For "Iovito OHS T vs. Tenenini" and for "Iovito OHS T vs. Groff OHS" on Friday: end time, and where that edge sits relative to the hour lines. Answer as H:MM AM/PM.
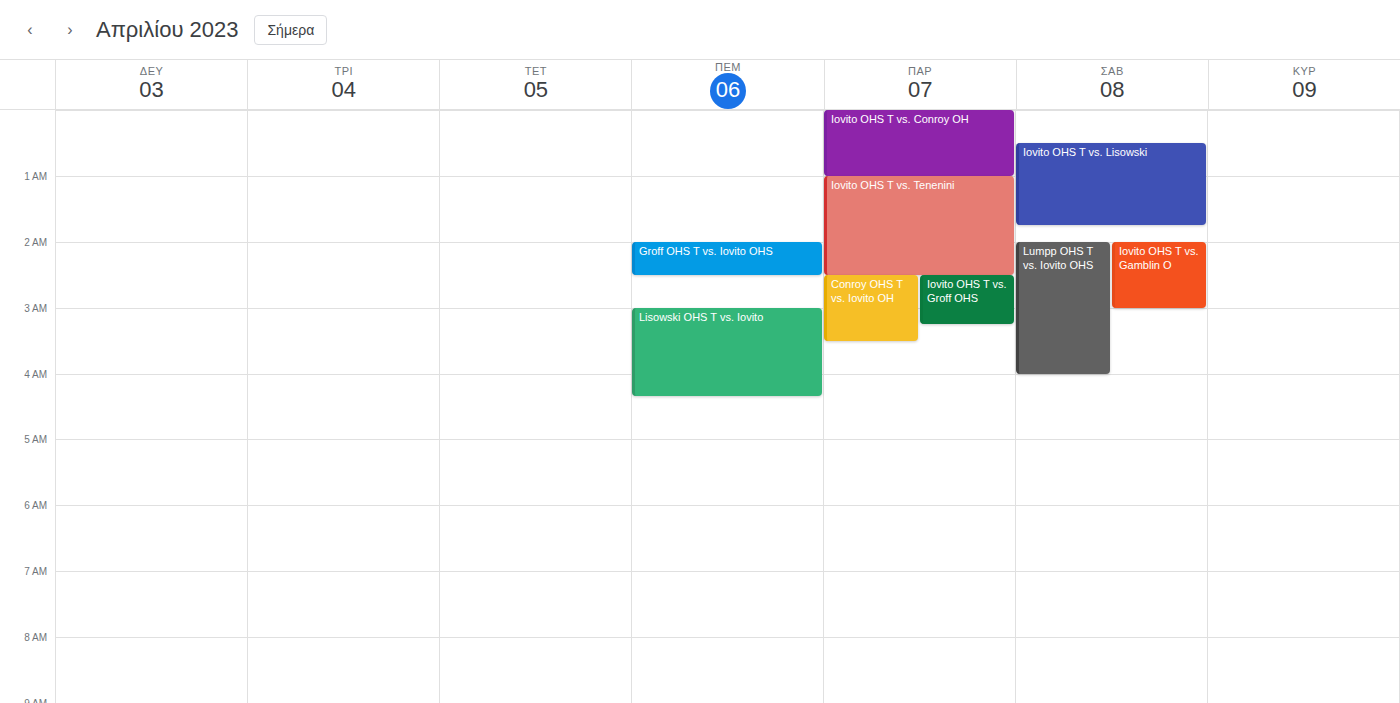
"Iovito OHS T vs. Tenenini": 2:30 AM, halfway between the 2 AM and 3 AM lines. "Iovito OHS T vs. Groff OHS": 3:15 AM, neither: a quarter of the way from the 3 AM line to the 4 AM line.